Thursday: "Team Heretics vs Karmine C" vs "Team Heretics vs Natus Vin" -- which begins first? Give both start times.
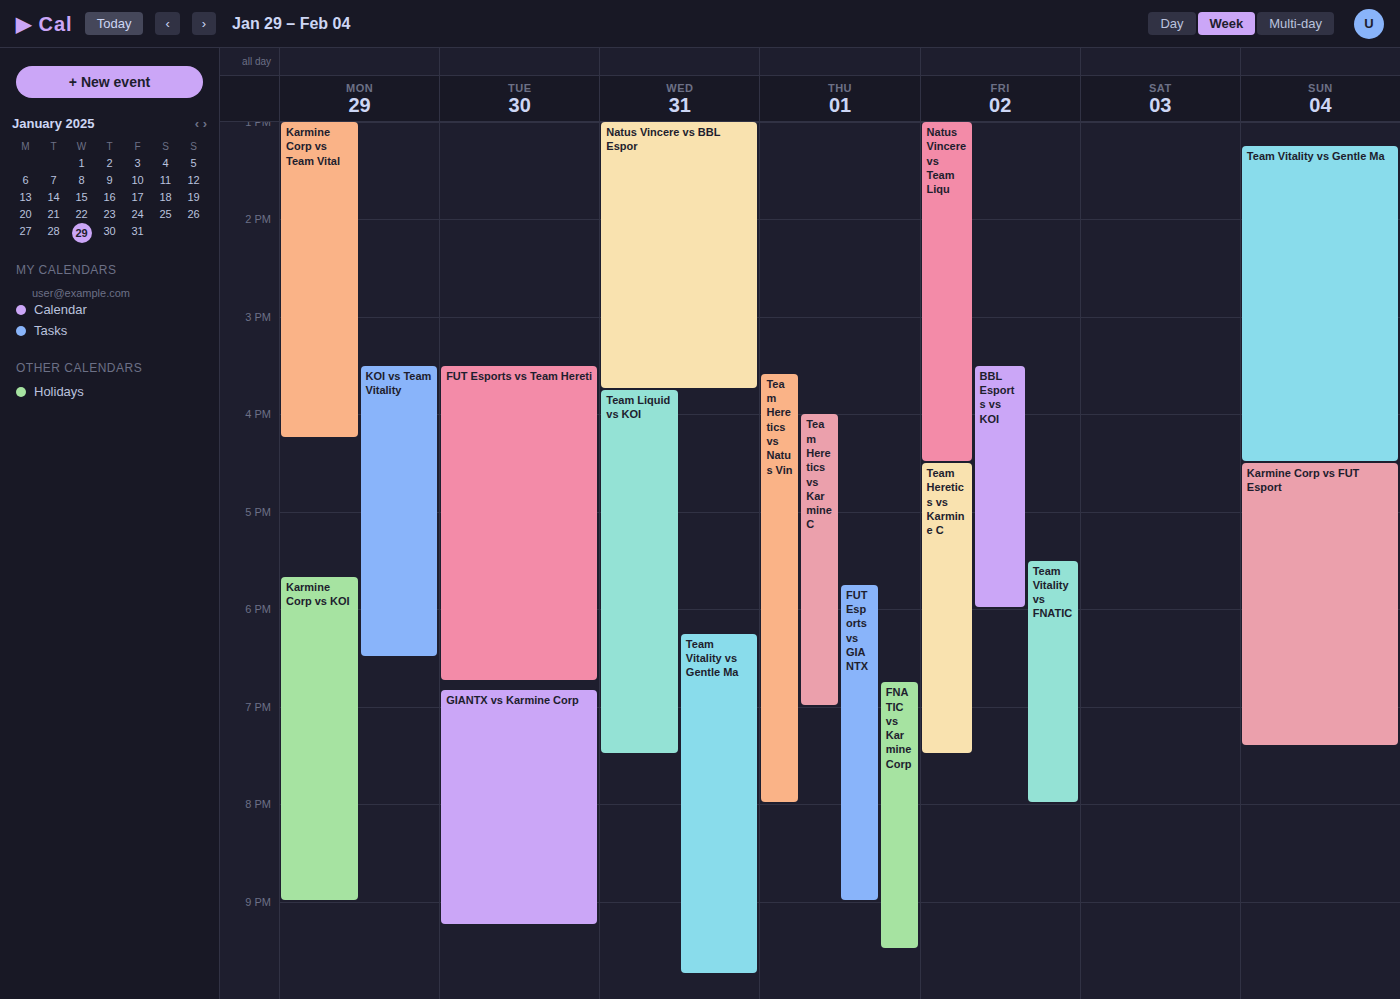
"Team Heretics vs Natus Vin" 3:35 PM; "Team Heretics vs Karmine C" 4:00 PM.